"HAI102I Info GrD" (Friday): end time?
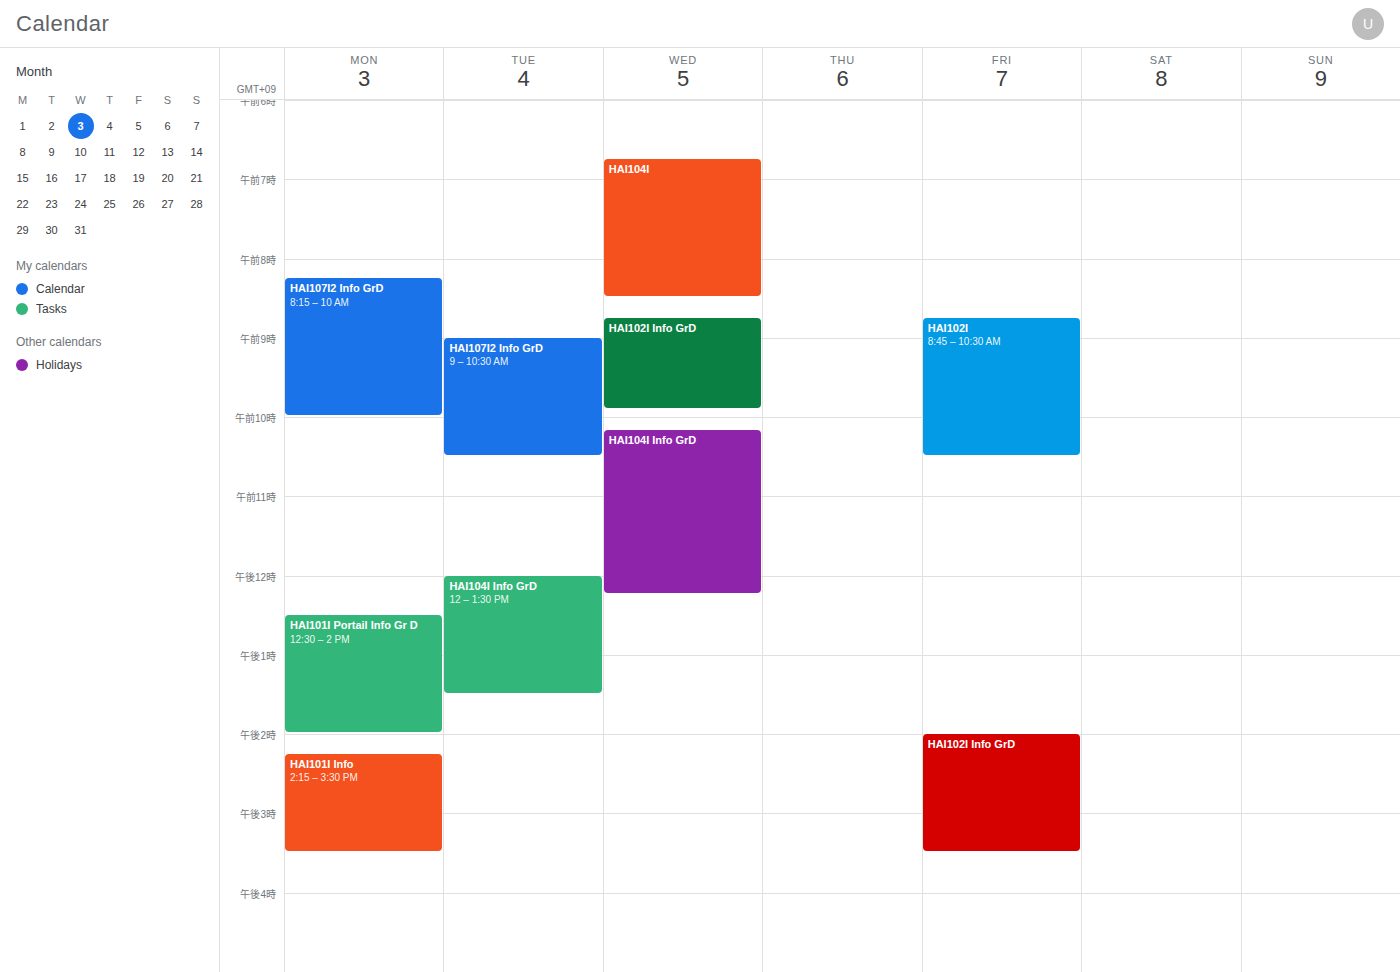
15:30